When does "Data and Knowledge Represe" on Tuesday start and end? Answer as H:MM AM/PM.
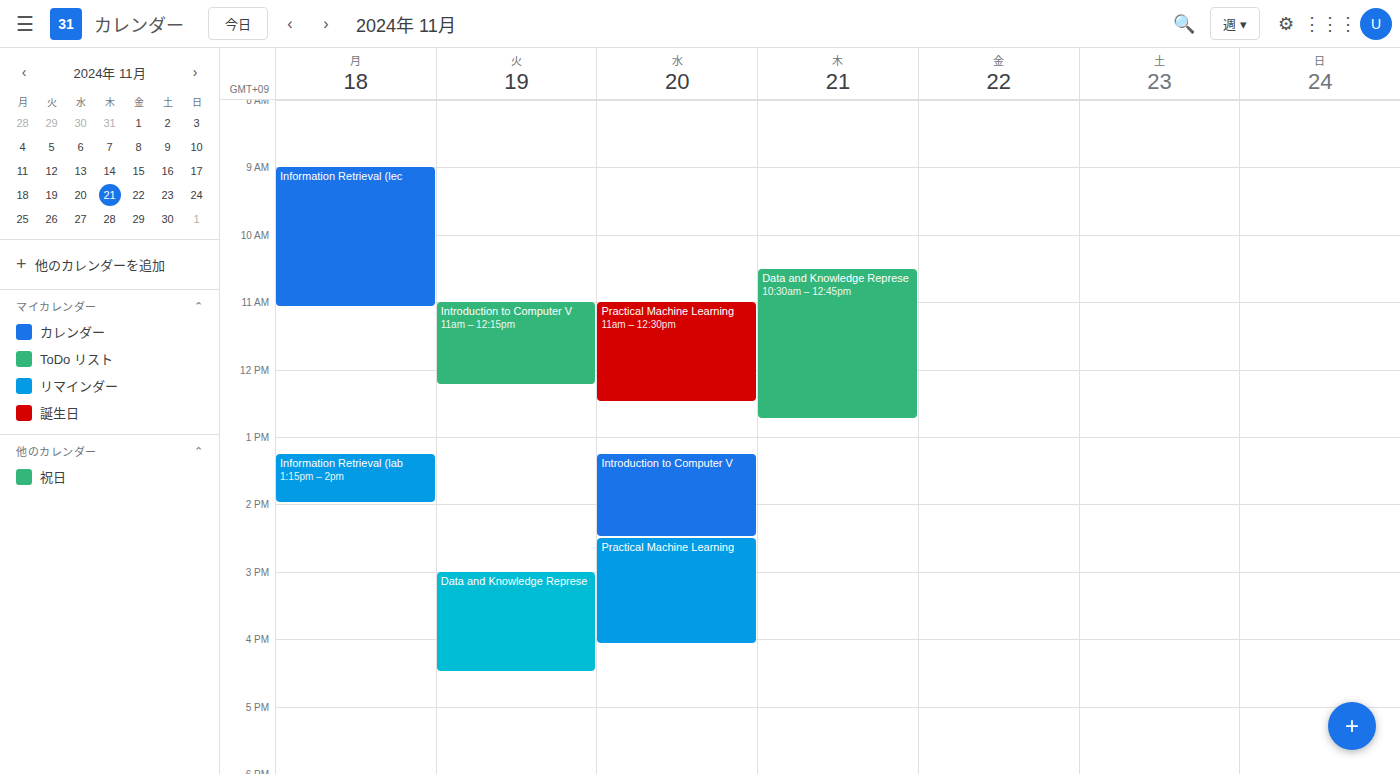
3:00 PM to 4:30 PM